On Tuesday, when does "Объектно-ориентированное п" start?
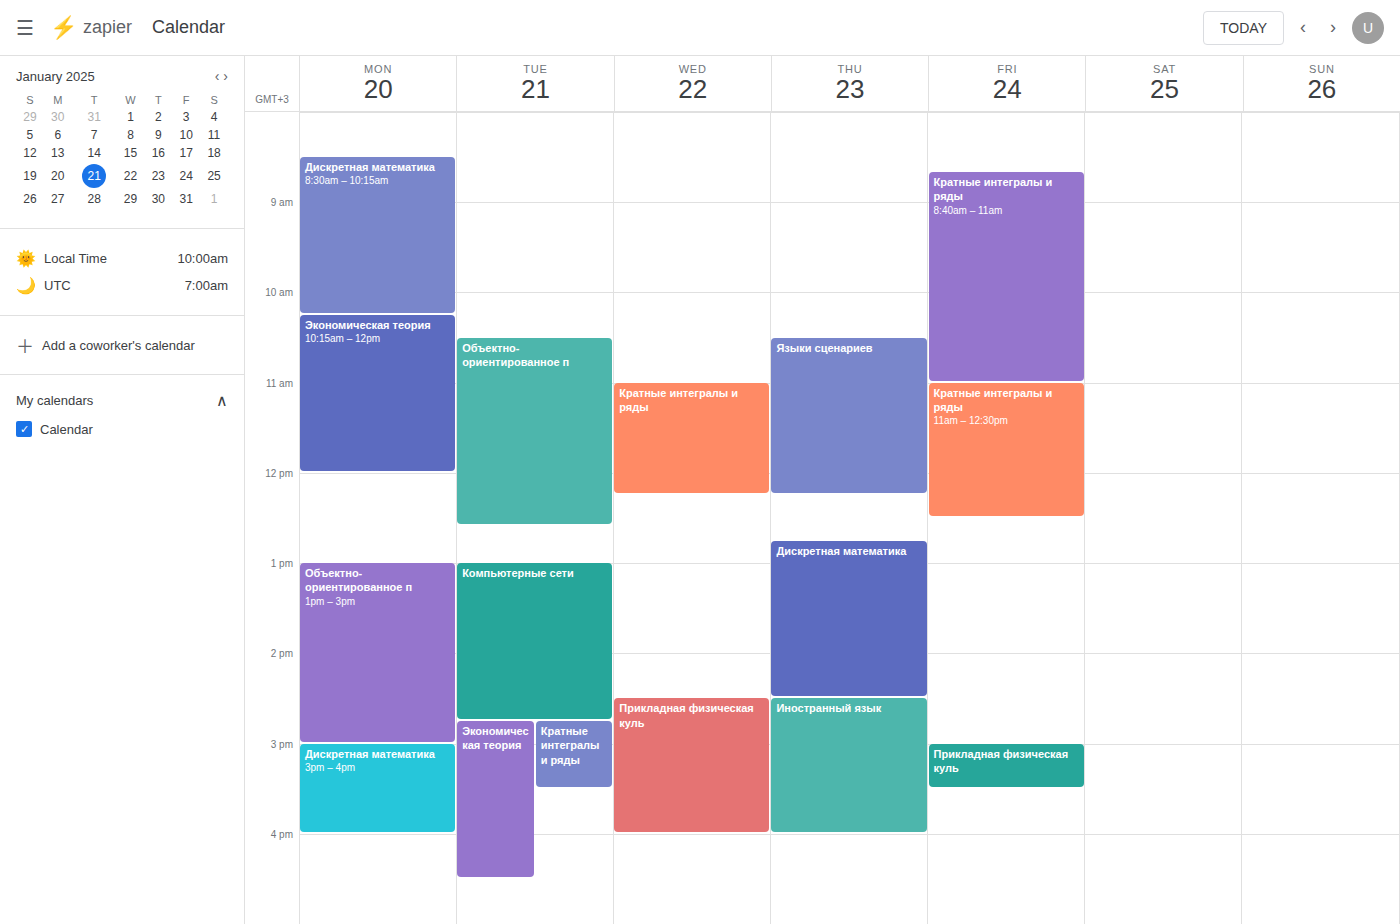
10:30 AM